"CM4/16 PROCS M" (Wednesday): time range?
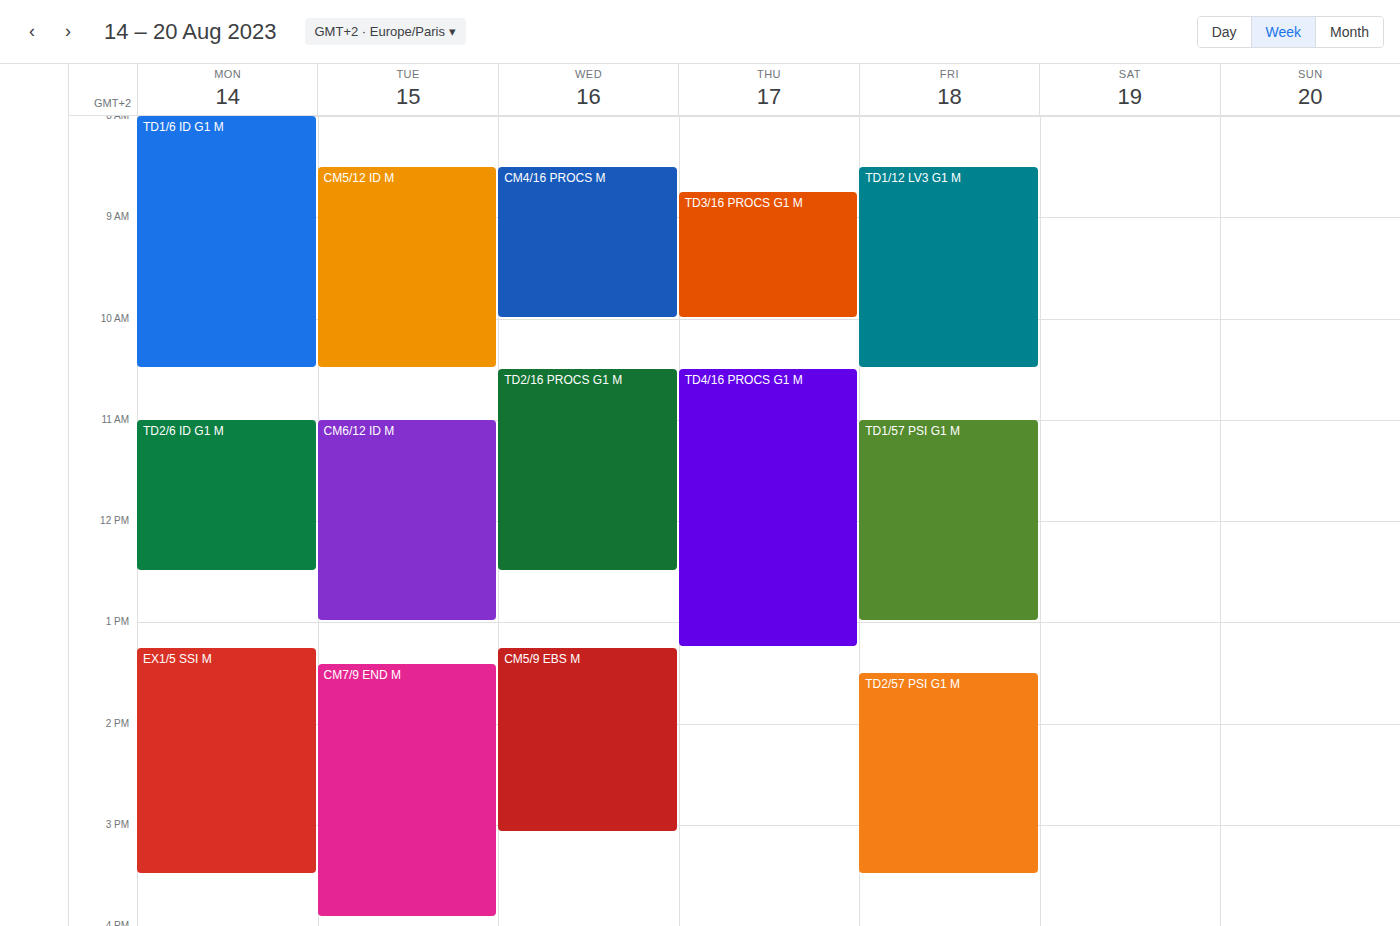
8:30 AM to 10:00 AM